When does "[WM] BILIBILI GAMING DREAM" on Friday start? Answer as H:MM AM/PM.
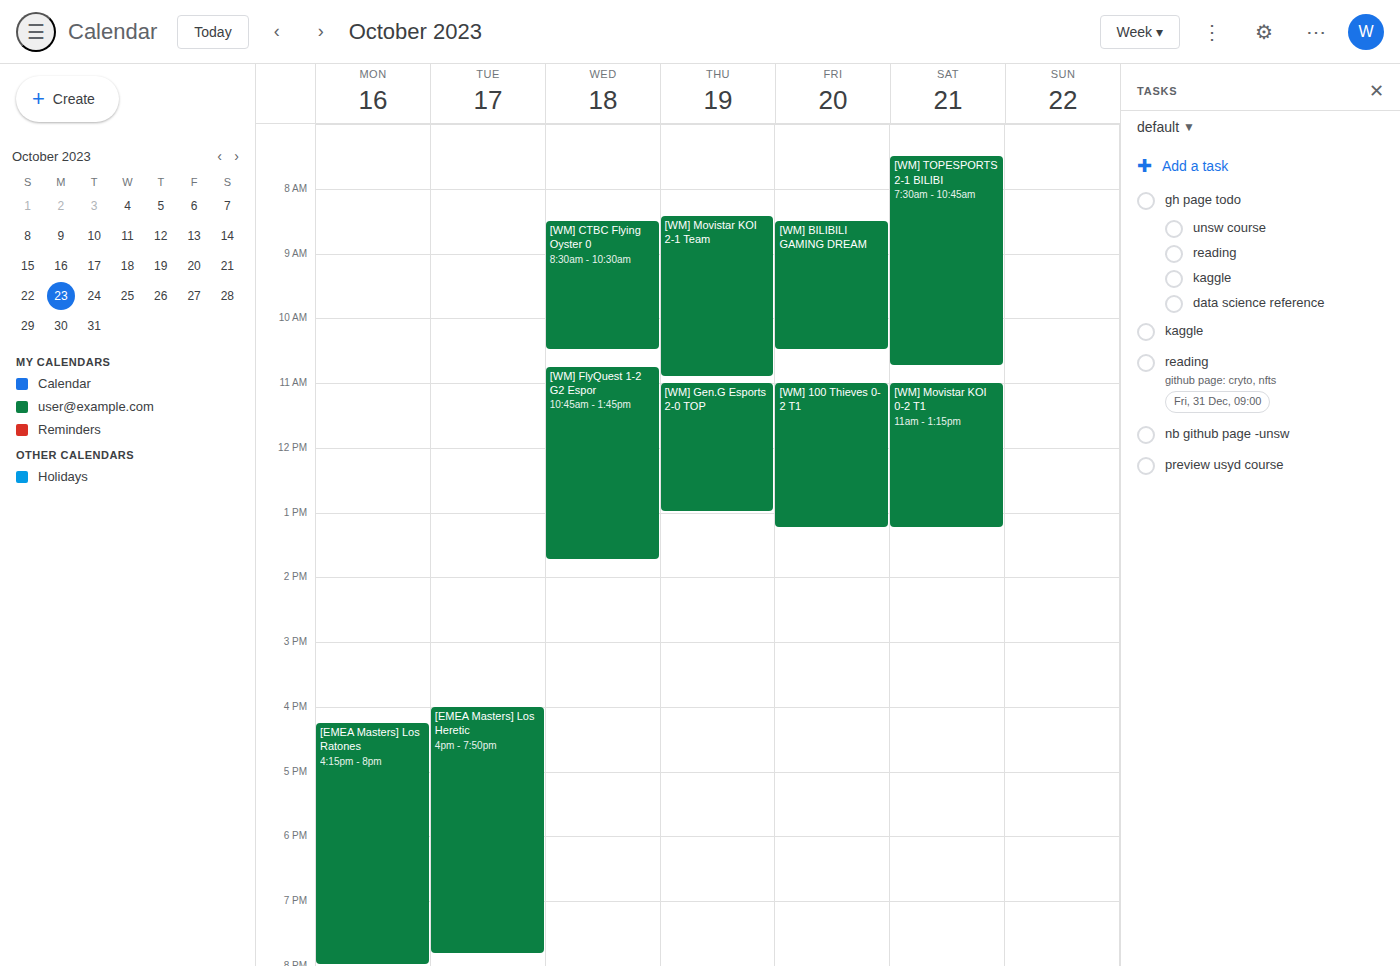
8:30 AM